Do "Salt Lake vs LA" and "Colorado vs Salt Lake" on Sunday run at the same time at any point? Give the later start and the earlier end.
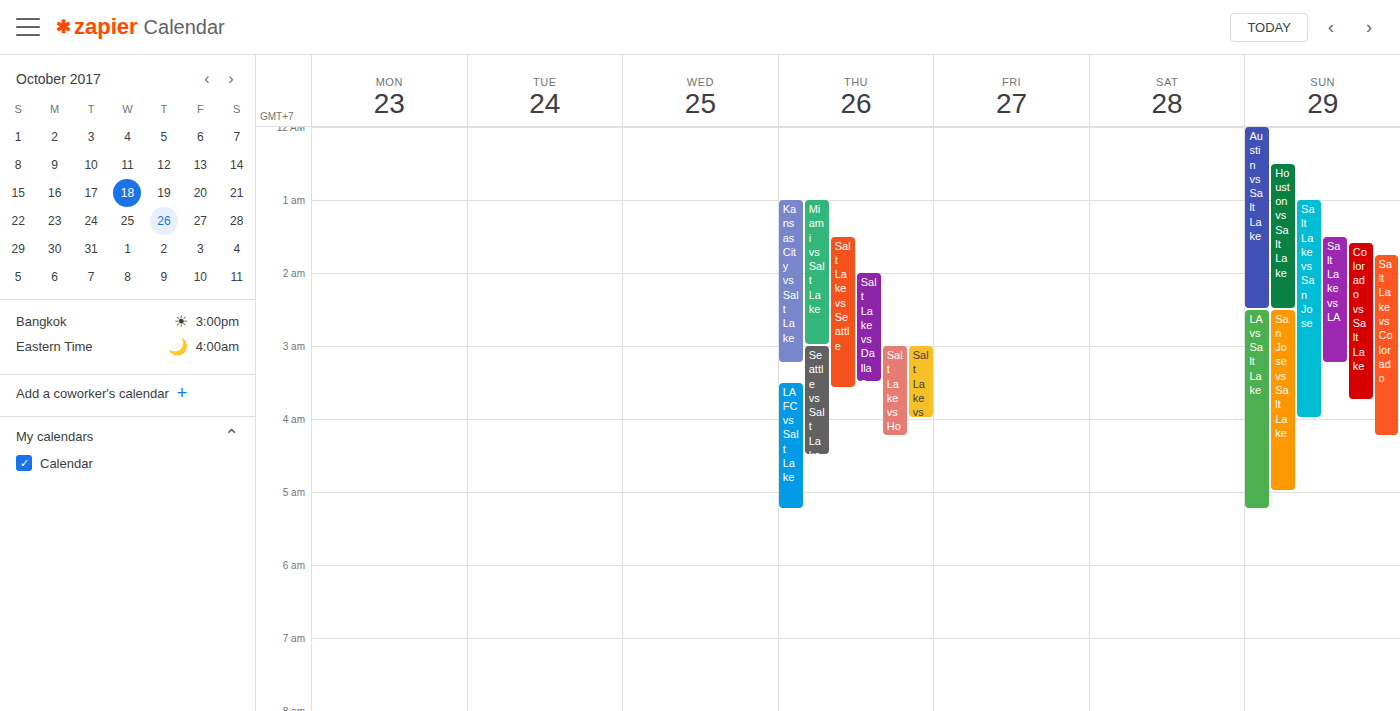
"Colorado vs Salt Lake" starts at 1:35 AM, before "Salt Lake vs LA" ends at 3:15 AM -- they overlap.